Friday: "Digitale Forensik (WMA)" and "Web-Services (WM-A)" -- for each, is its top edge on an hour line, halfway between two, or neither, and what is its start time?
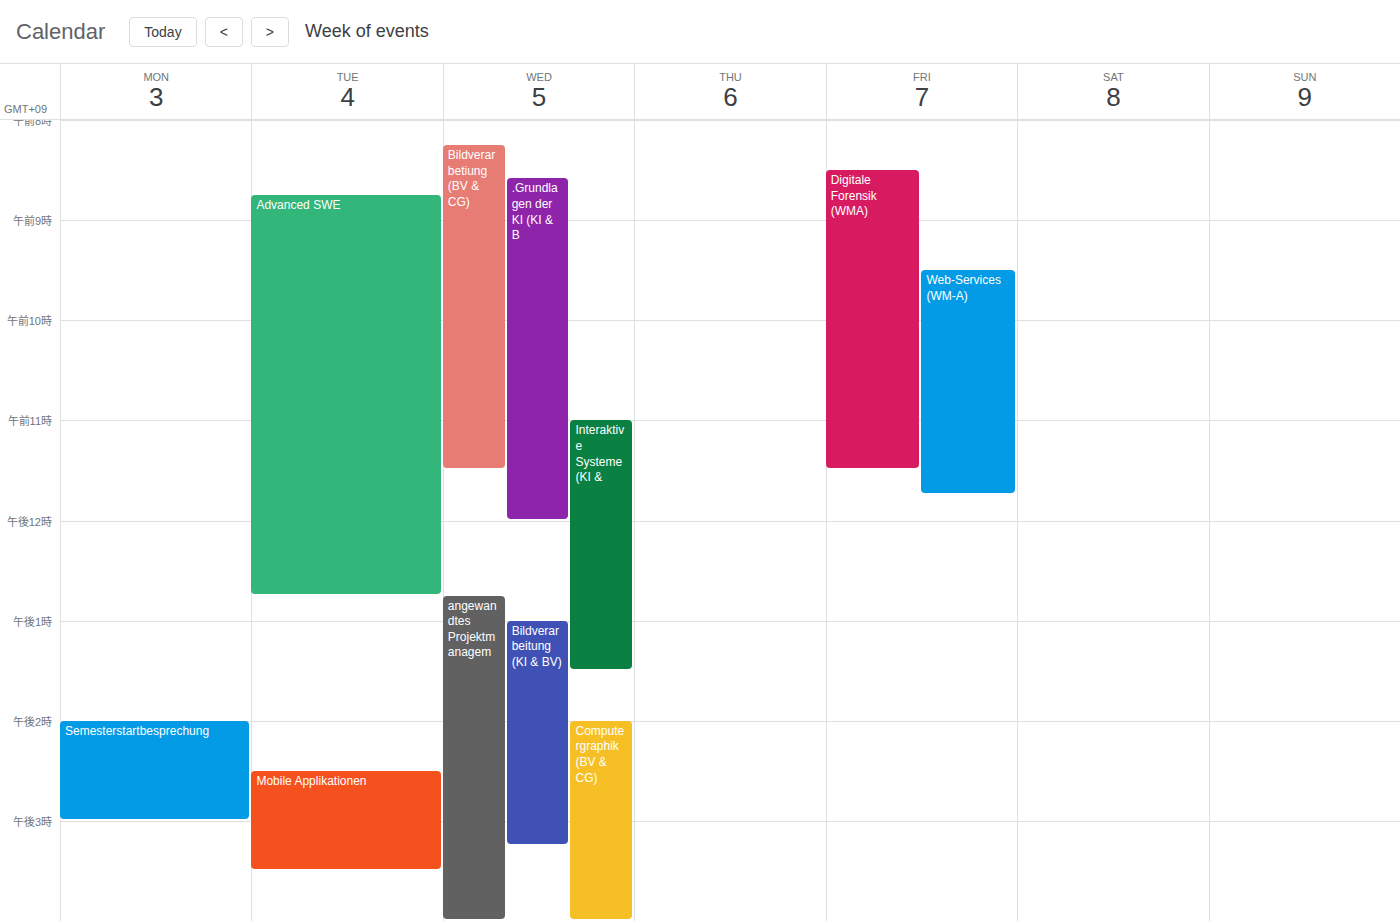
"Digitale Forensik (WMA)": 8:30 AM, halfway between the 8 AM and 9 AM lines. "Web-Services (WM-A)": 9:30 AM, halfway between the 9 AM and 10 AM lines.